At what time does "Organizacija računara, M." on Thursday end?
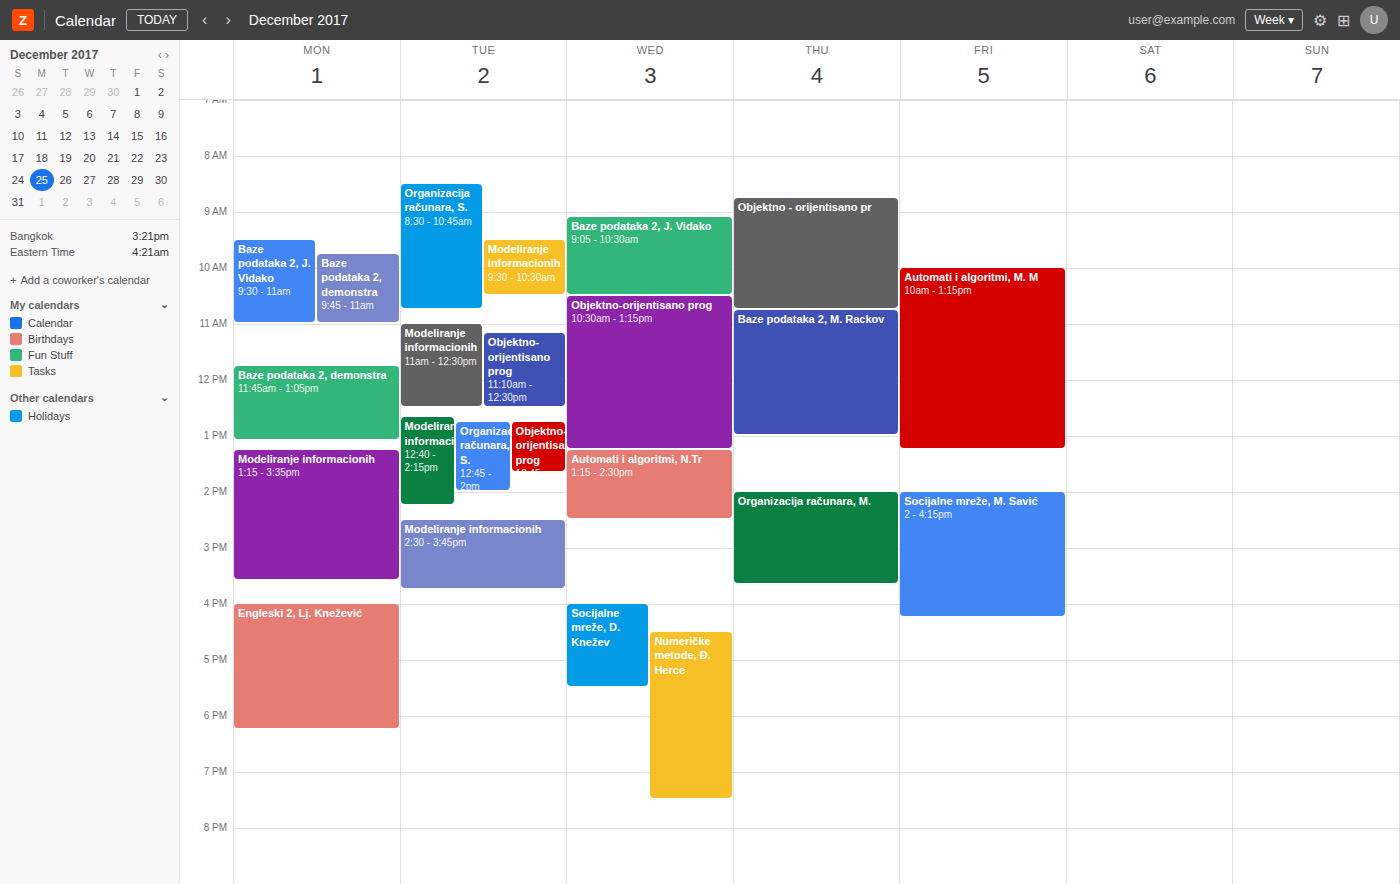
3:40 PM